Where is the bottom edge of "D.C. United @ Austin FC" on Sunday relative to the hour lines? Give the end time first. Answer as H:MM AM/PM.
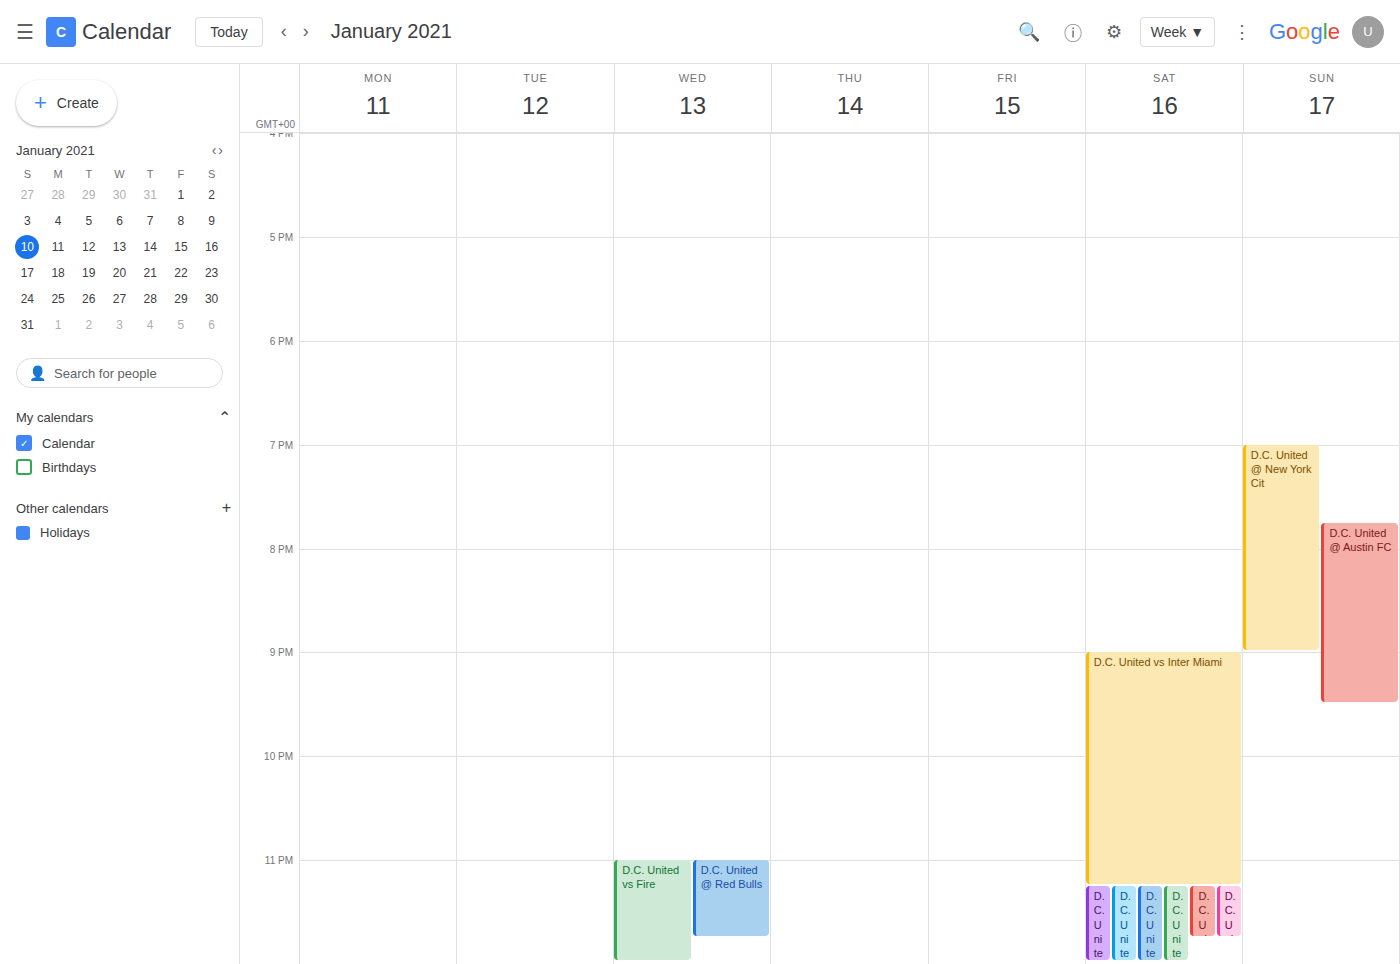
9:30 PM -- halfway between the 9 PM and 10 PM lines.